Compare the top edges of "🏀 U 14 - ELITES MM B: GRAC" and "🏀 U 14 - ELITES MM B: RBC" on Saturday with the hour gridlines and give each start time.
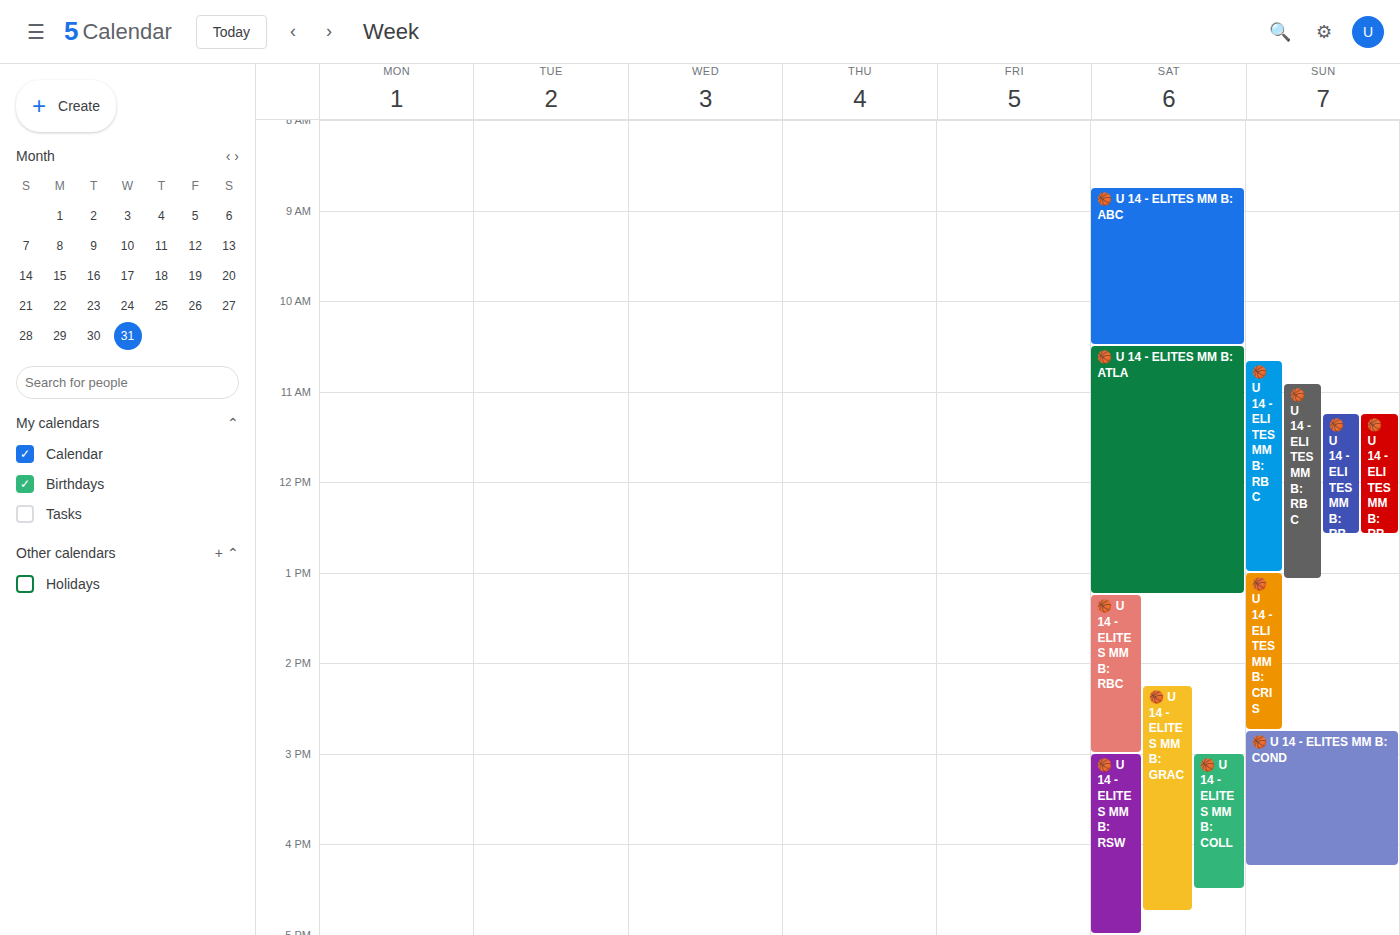
"🏀 U 14 - ELITES MM B: GRAC": 2:15 PM, neither: a quarter of the way from the 2 PM line to the 3 PM line. "🏀 U 14 - ELITES MM B: RBC": 1:15 PM, neither: a quarter of the way from the 1 PM line to the 2 PM line.